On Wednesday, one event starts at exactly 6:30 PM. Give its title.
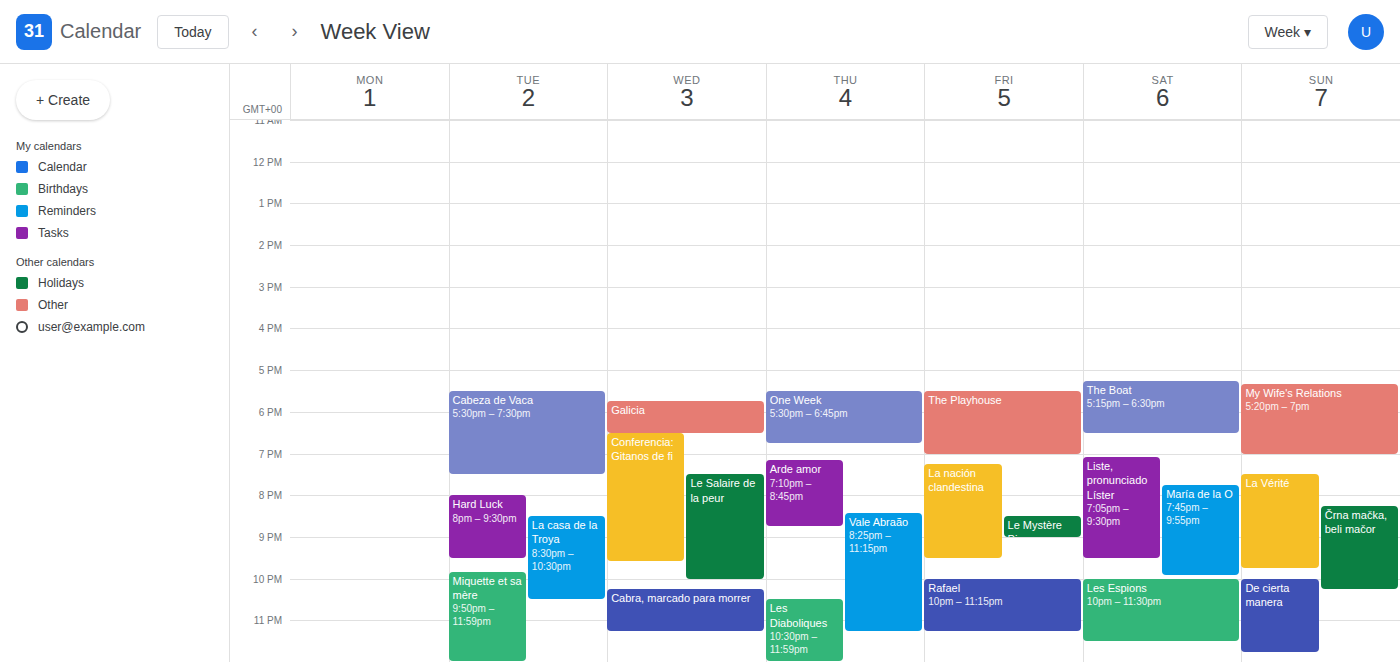
"Conferencia: Gitanos de fi"